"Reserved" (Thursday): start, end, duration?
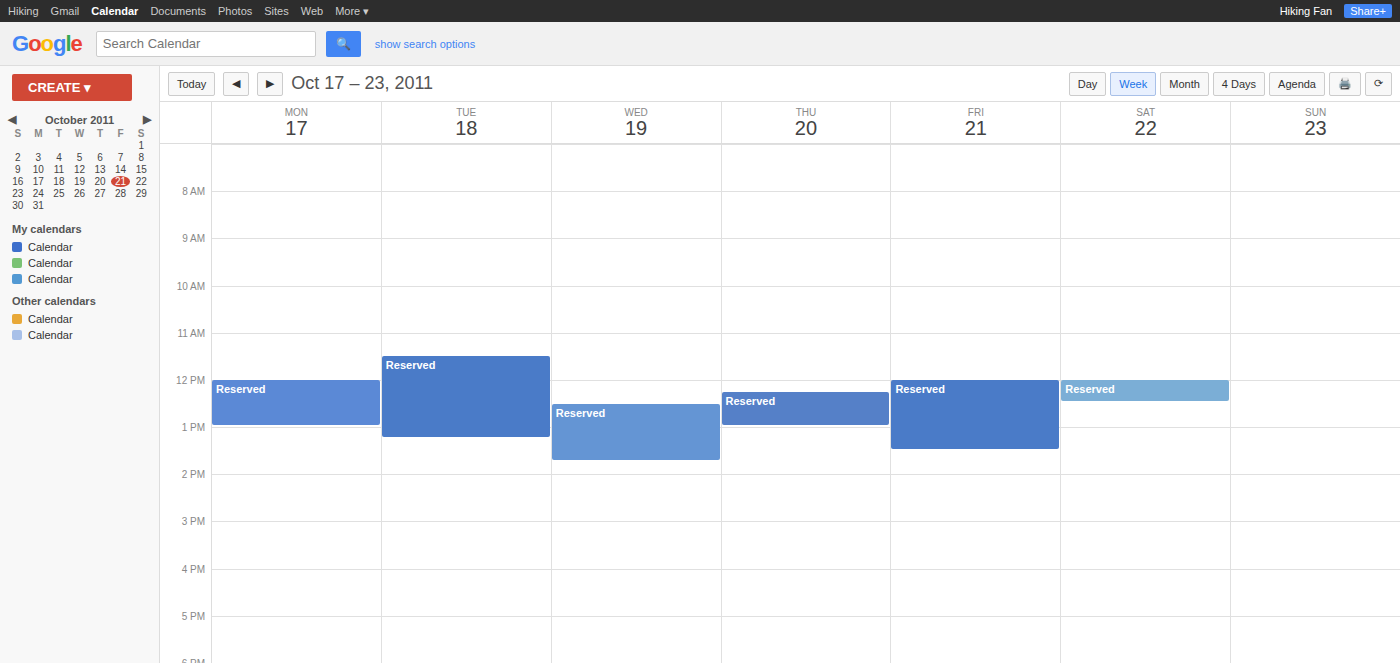
12:15 to 13:00, 45 minutes